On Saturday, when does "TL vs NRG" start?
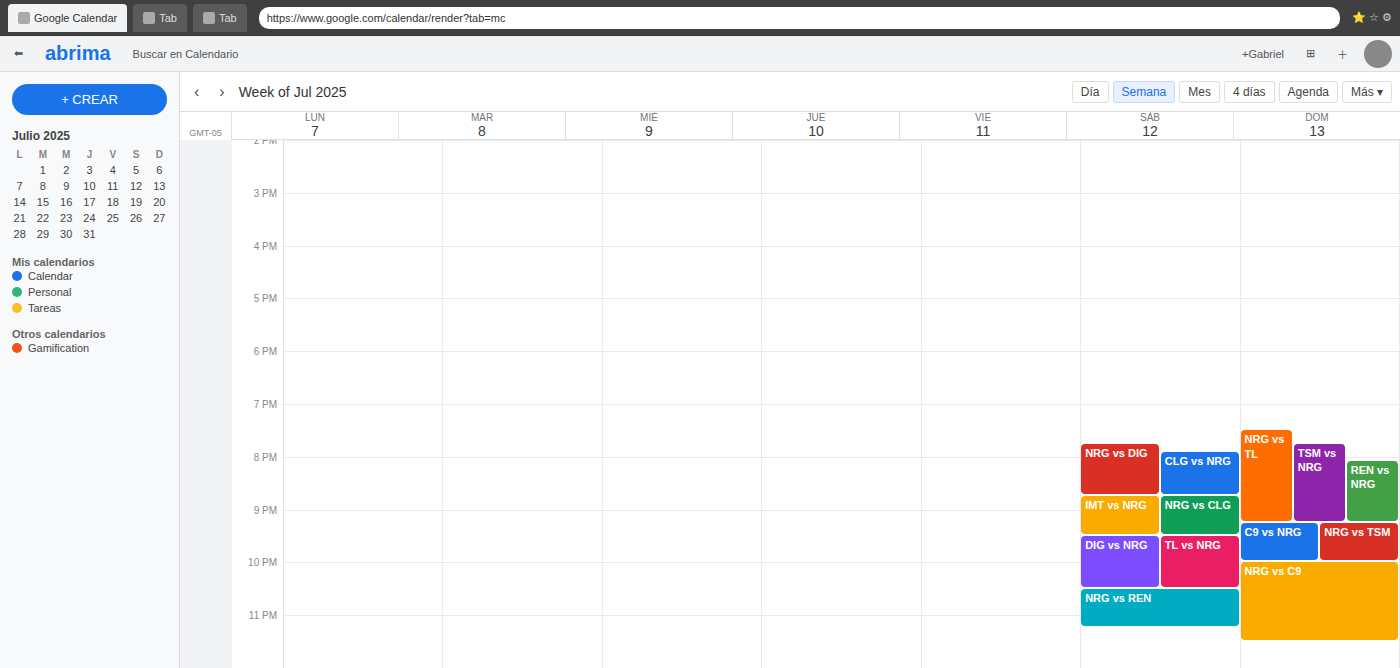
9:30 PM